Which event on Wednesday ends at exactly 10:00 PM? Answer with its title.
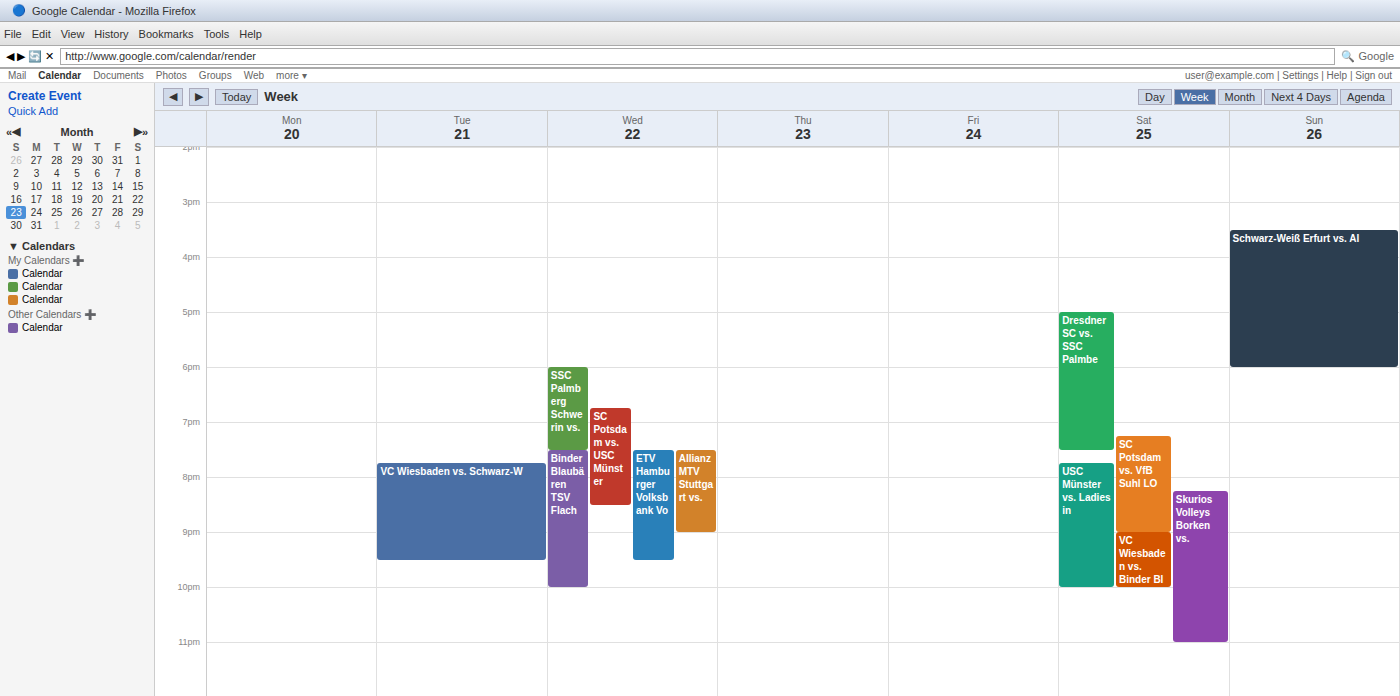
"Binder Blaubären TSV Flach"